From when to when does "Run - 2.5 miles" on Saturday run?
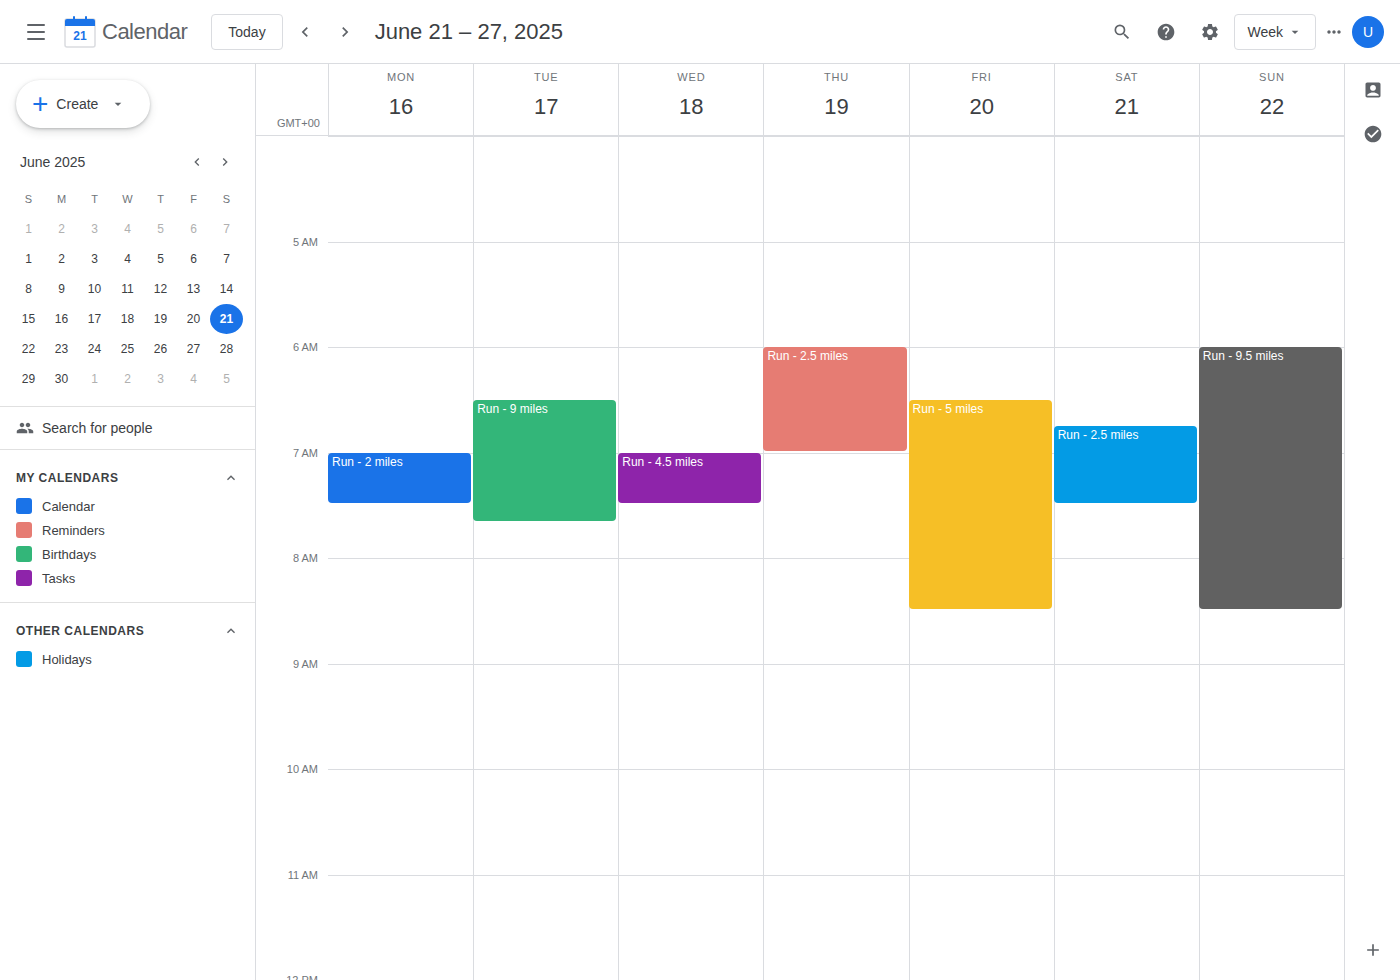
6:45 AM to 7:30 AM